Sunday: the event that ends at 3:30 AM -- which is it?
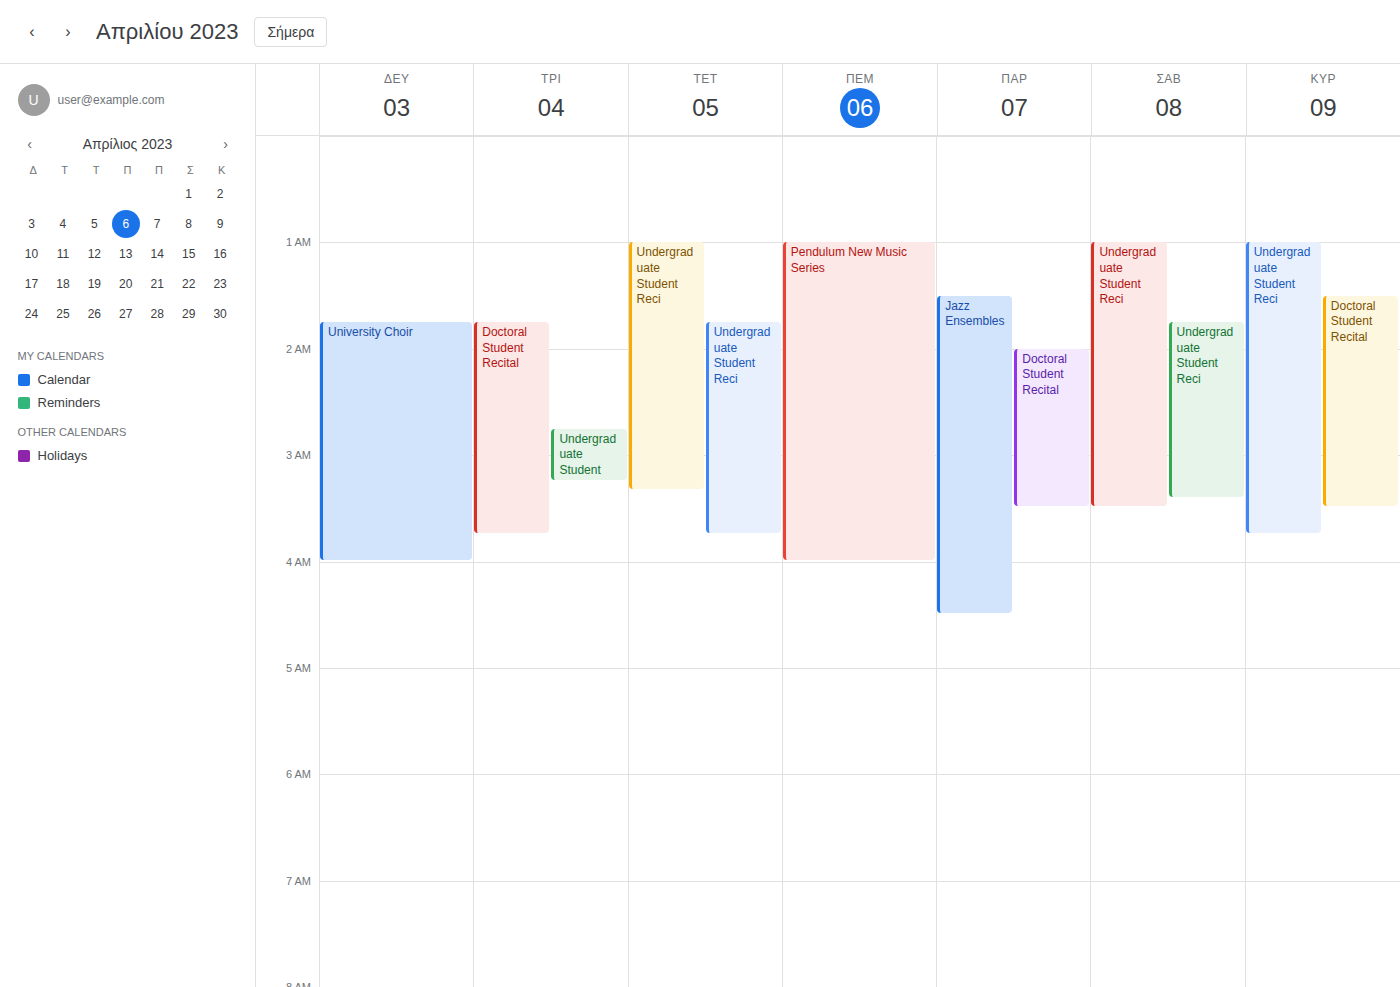
"Doctoral Student Recital"